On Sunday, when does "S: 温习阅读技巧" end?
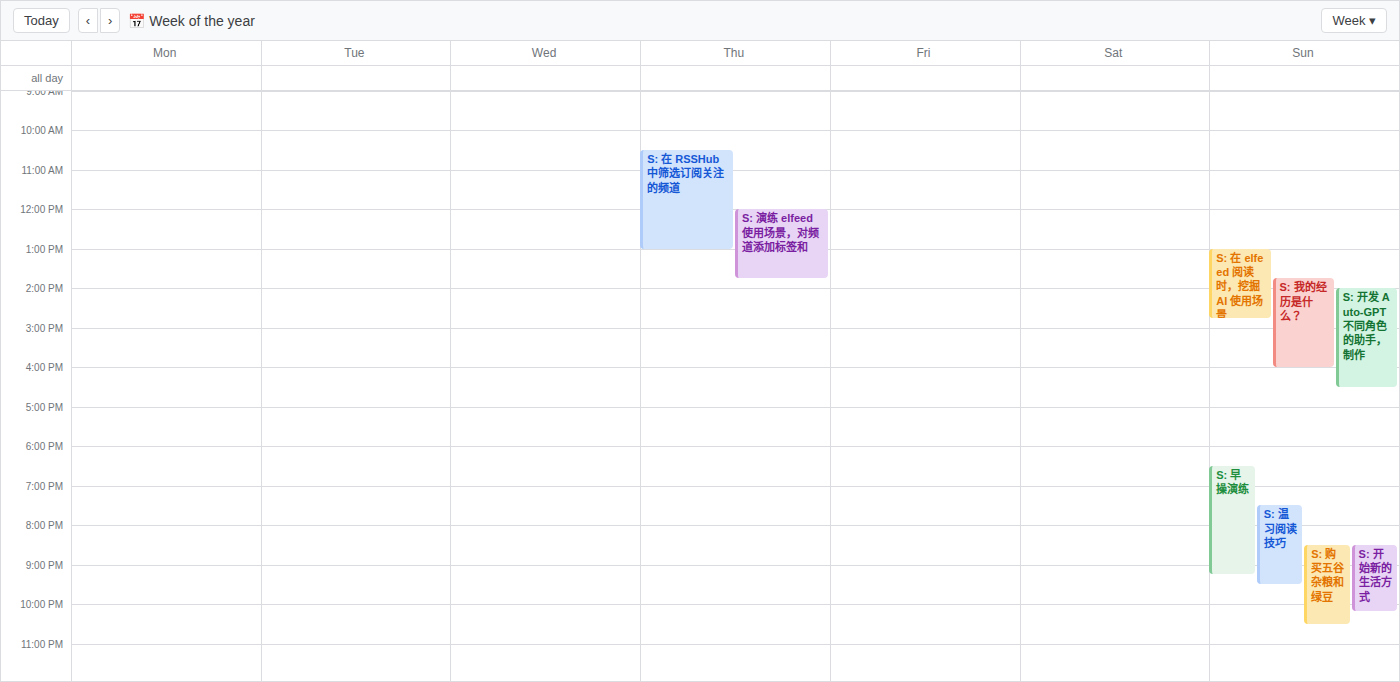
9:30 PM